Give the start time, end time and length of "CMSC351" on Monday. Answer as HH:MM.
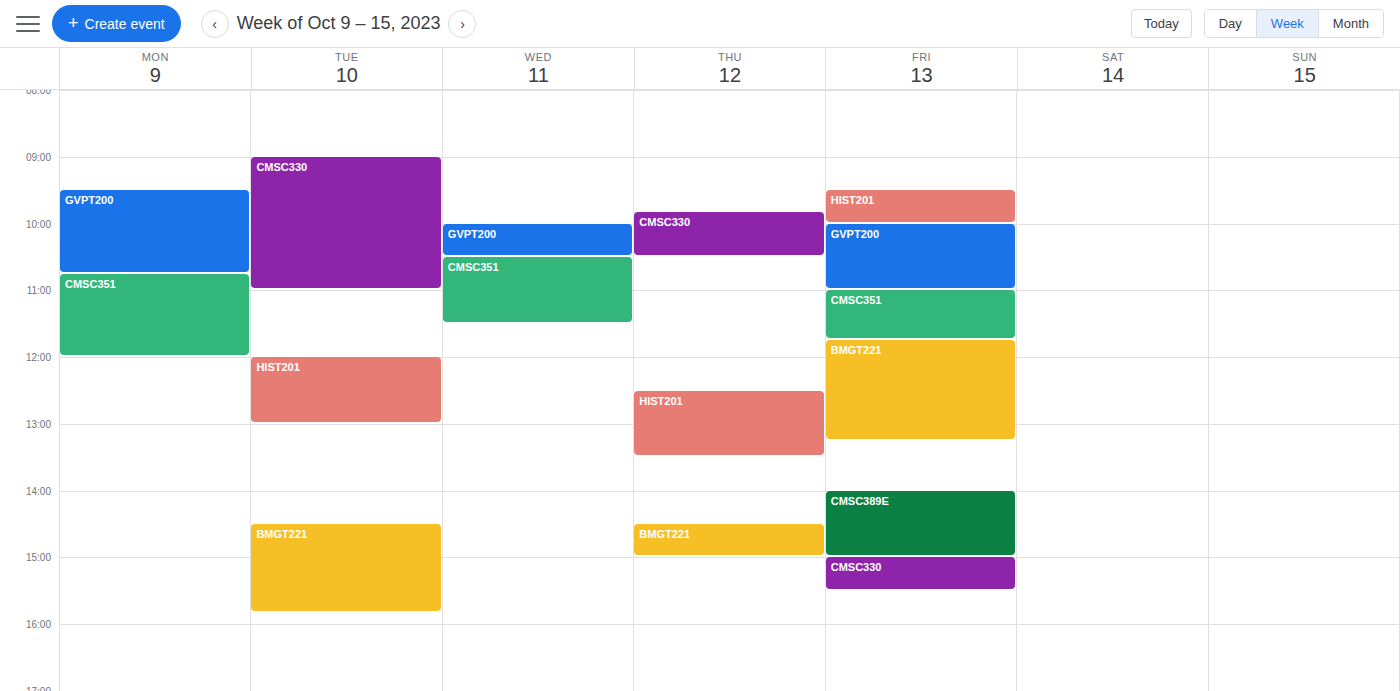
10:45 to 12:00, 1 hour 15 minutes